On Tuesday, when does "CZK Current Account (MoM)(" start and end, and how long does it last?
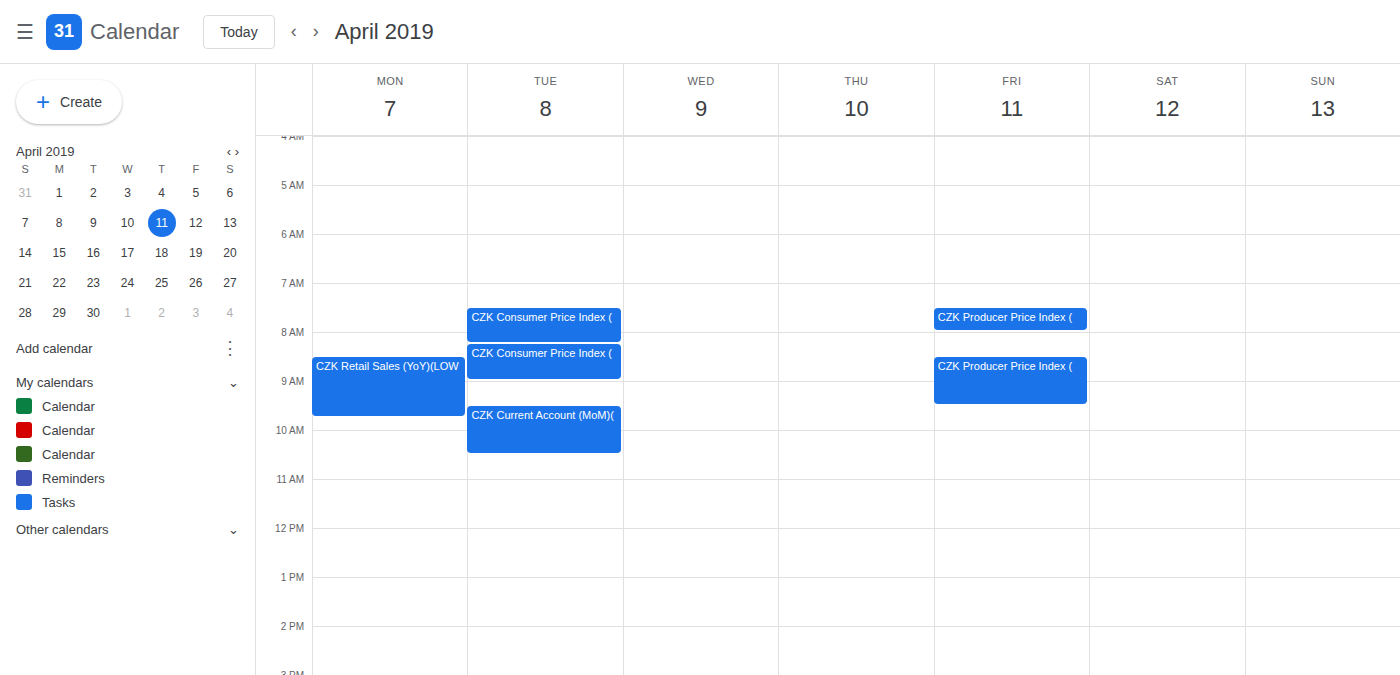
9:30 AM to 10:30 AM, 1 hour